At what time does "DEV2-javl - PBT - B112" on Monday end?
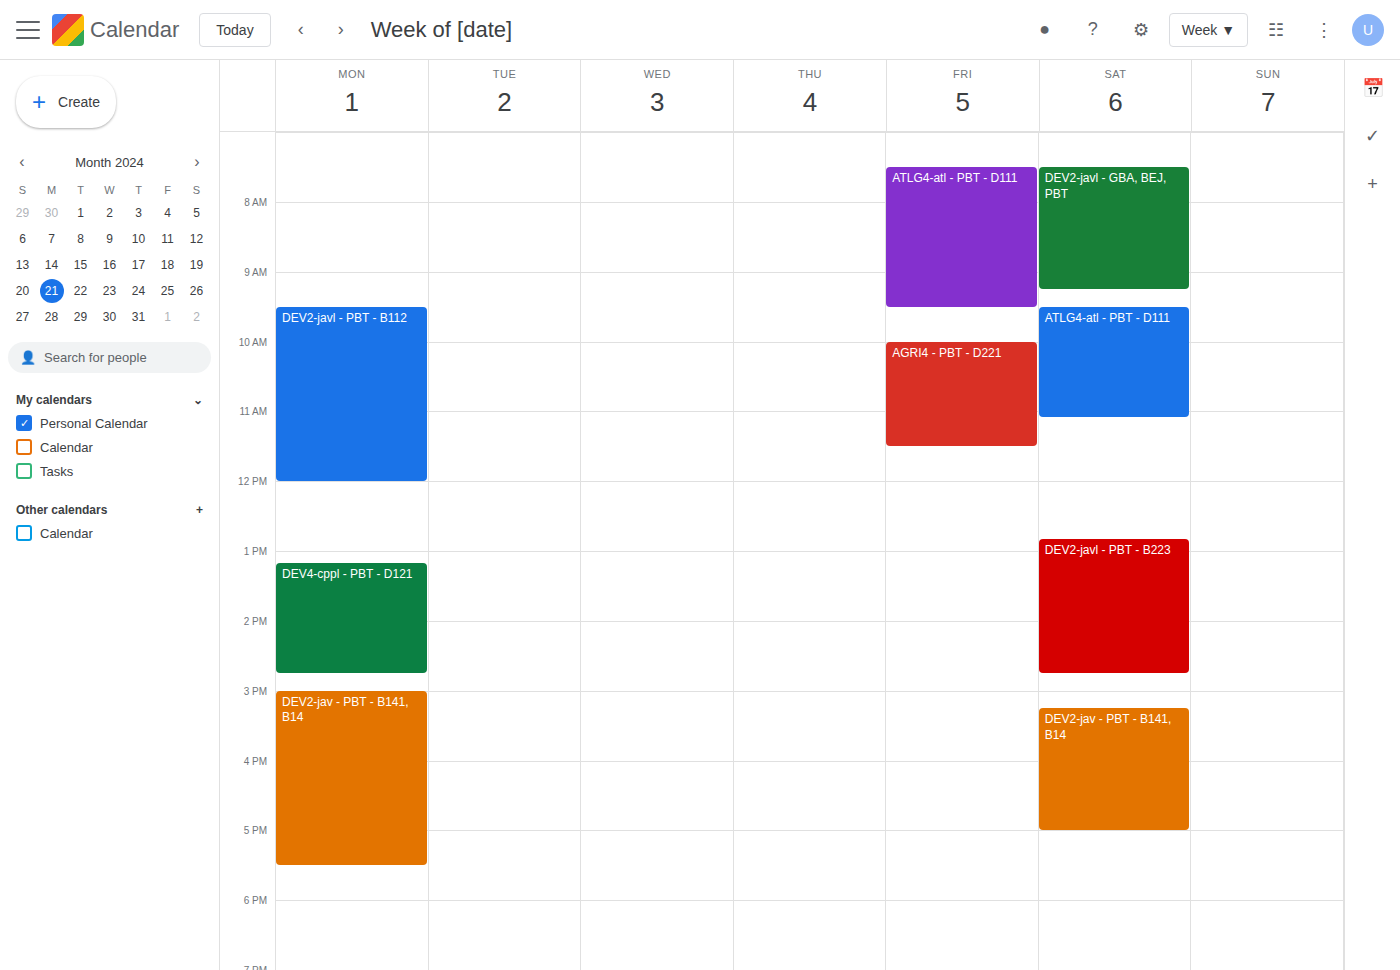
12:00 PM